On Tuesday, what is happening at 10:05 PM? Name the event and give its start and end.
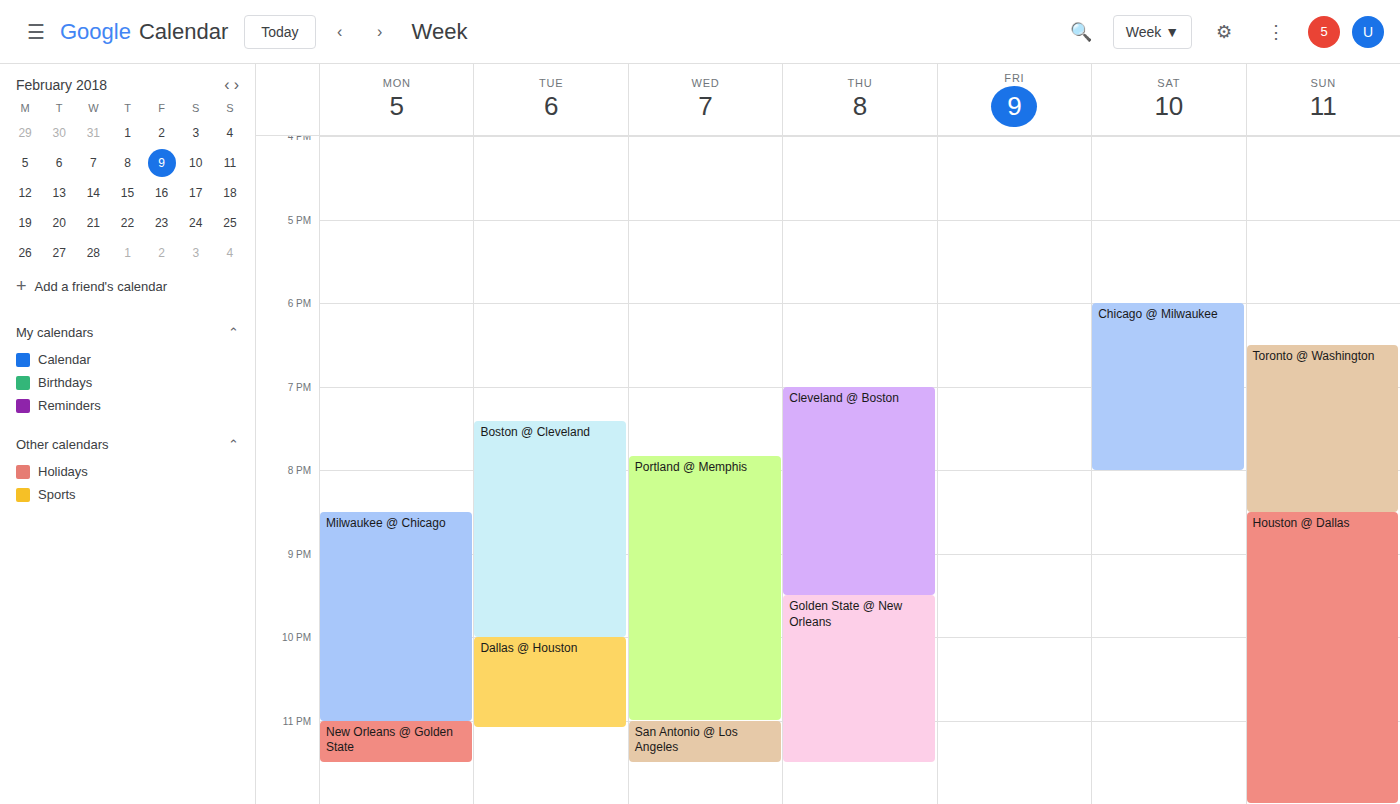
"Dallas @ Houston", 10:00 PM to 11:05 PM